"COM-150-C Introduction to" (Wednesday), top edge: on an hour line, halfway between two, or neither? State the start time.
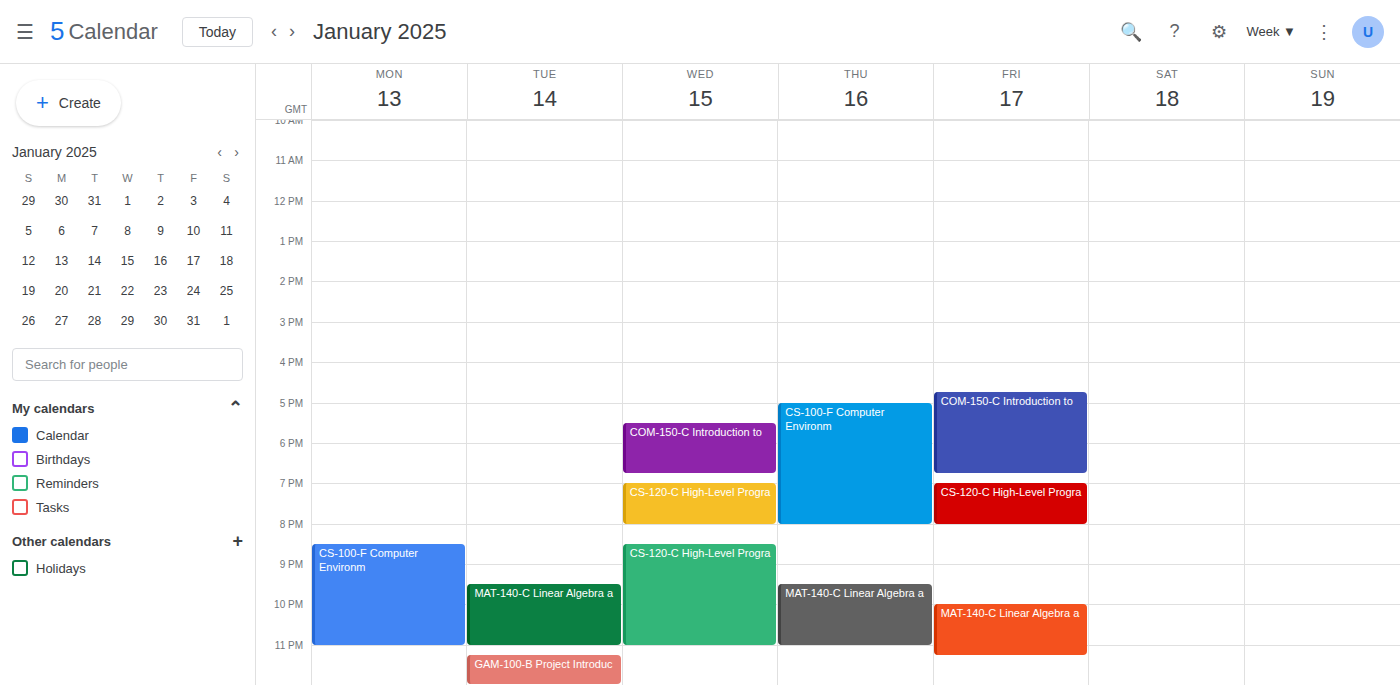
17:30 -- halfway between the 17:00 and 18:00 lines.